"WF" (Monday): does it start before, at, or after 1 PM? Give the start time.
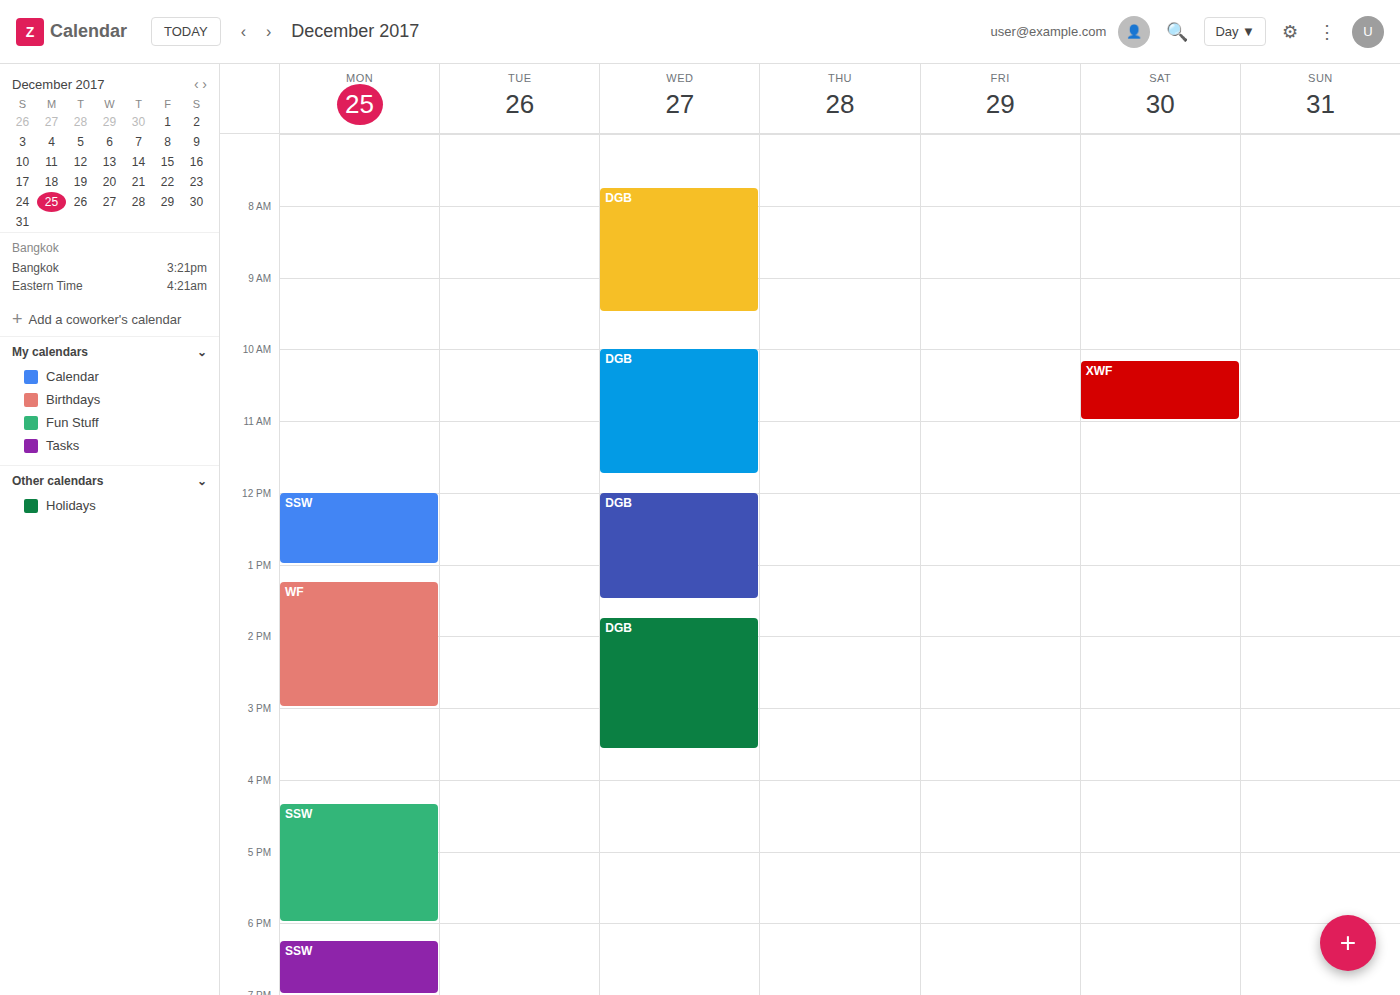
1:15 PM -- after 1 PM, 15 minutes below the 1 PM line.